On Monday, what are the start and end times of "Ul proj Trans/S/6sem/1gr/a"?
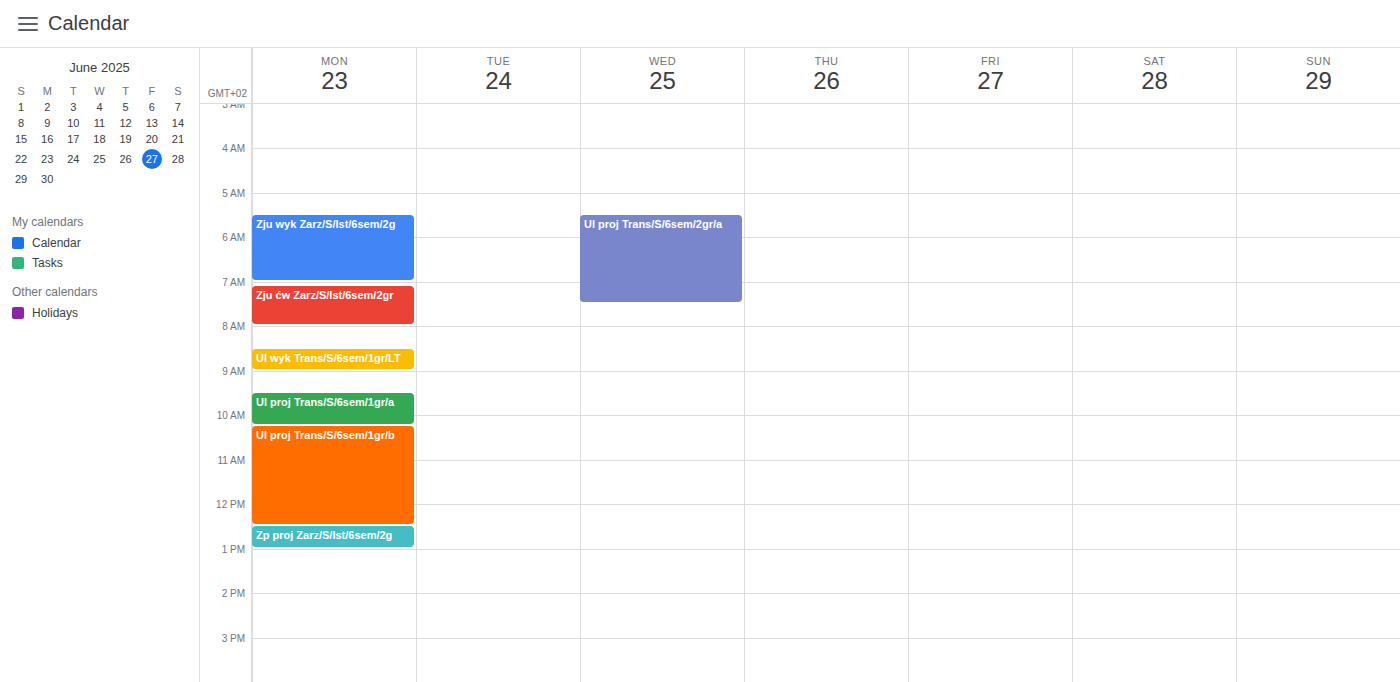
09:30 to 10:15